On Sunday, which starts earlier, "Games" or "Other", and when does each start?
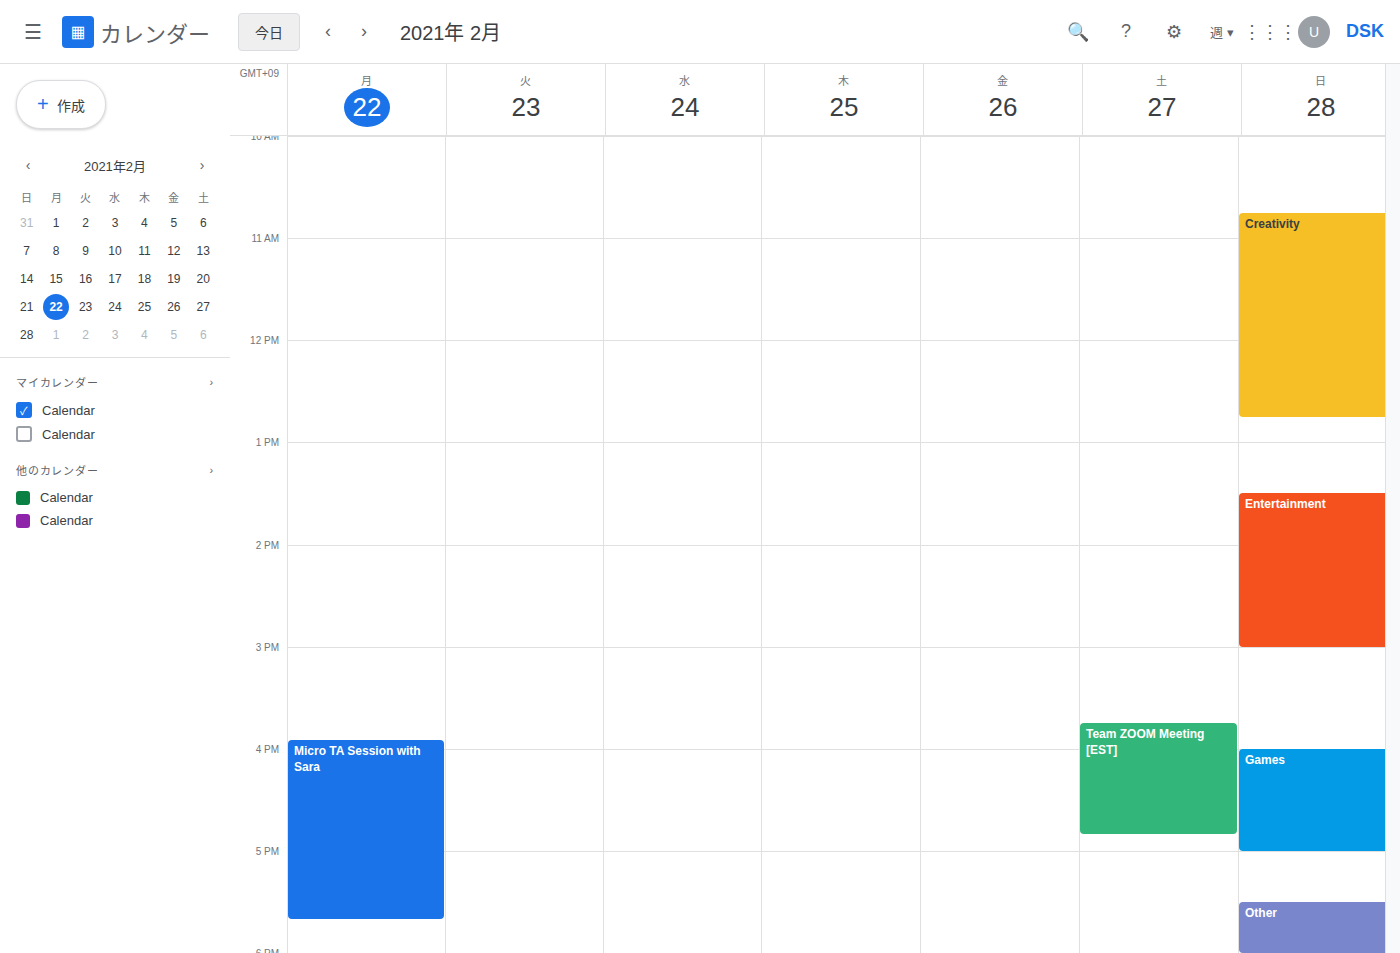
"Games" 4:00 PM; "Other" 5:30 PM.